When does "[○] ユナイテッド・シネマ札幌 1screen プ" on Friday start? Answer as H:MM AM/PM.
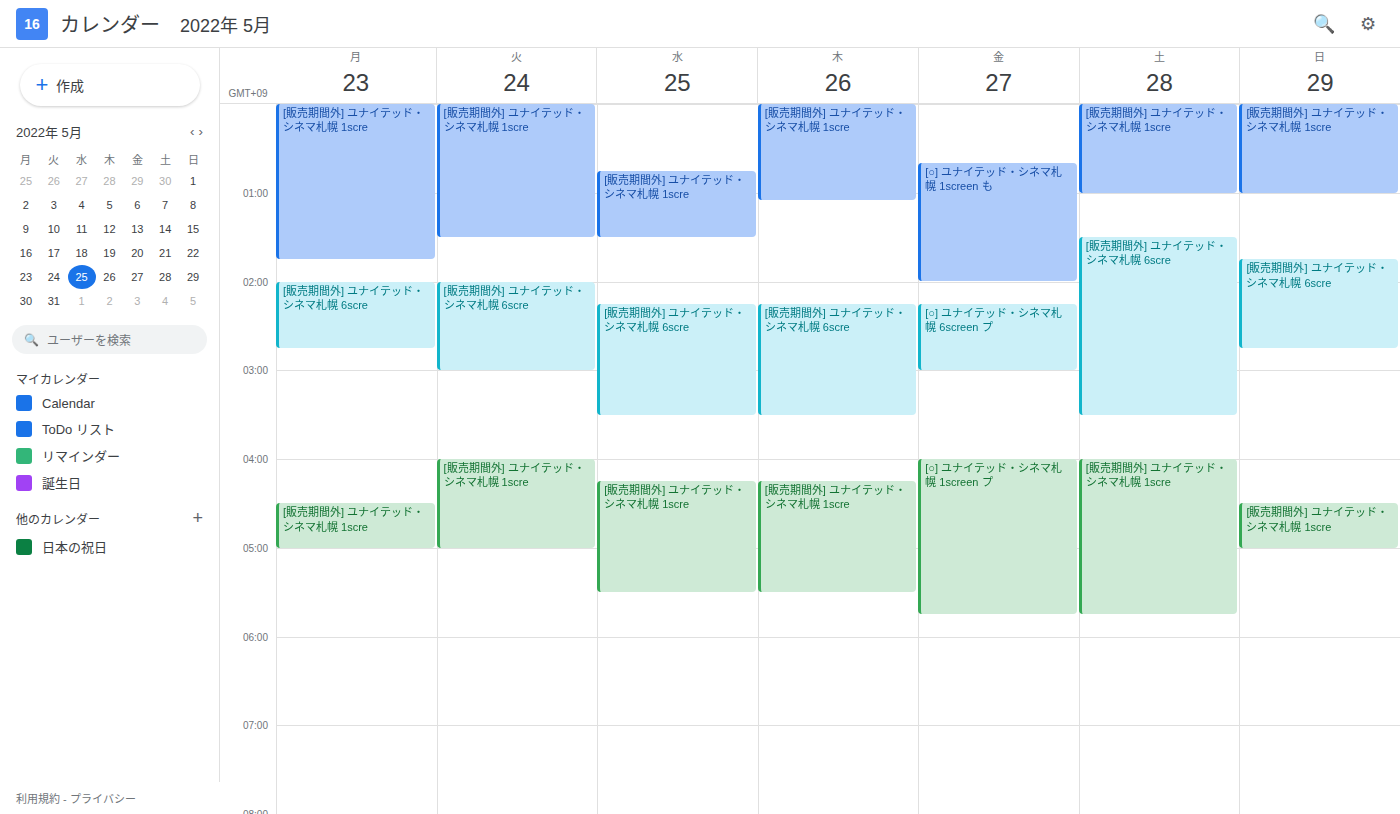
4:00 AM